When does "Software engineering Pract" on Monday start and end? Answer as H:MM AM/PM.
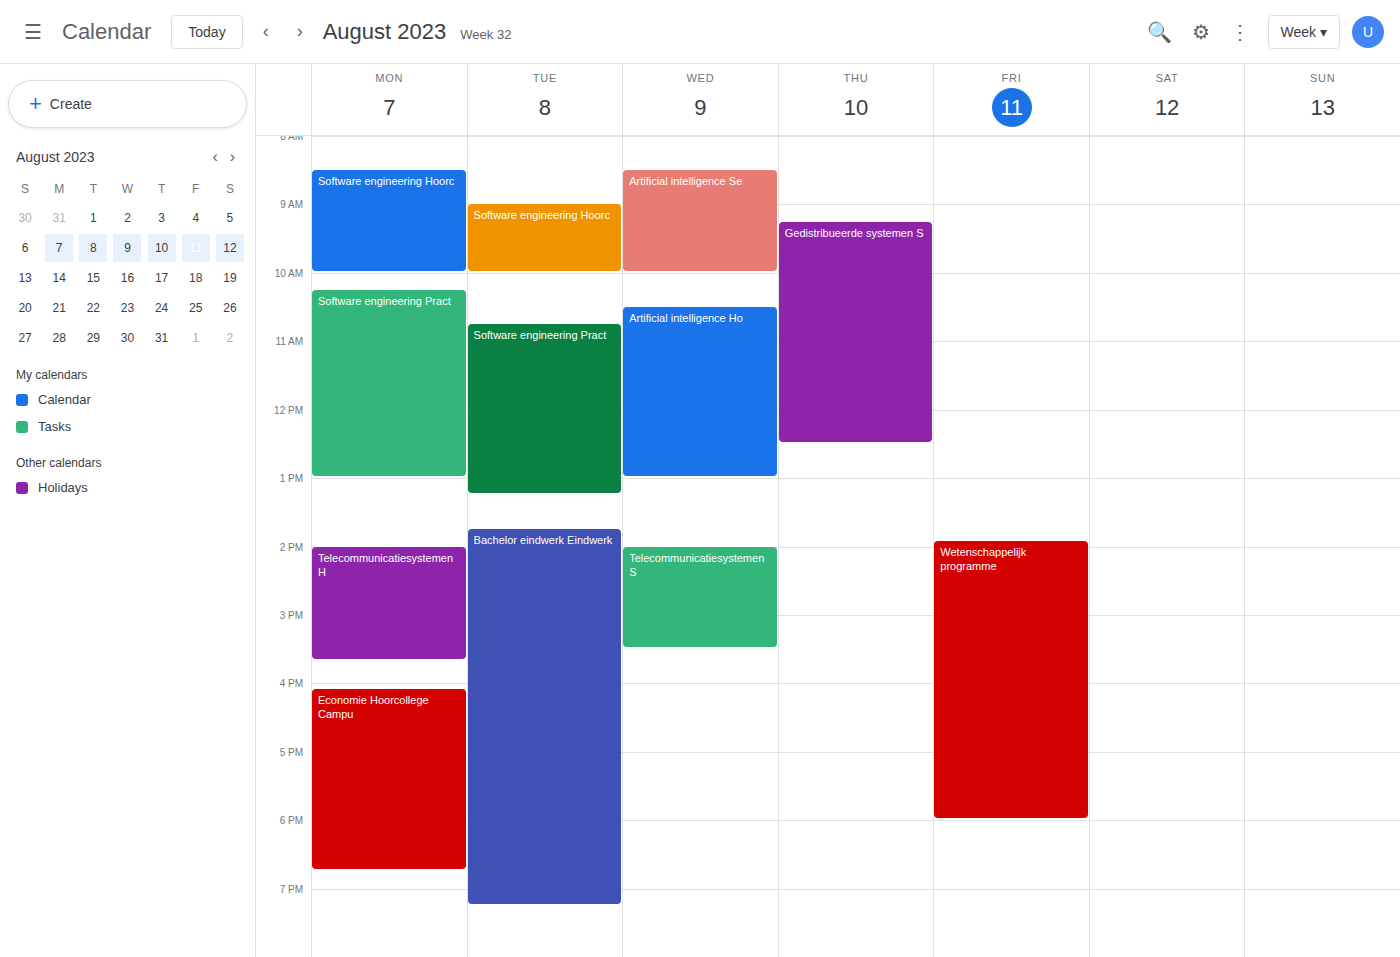
10:15 AM to 1:00 PM